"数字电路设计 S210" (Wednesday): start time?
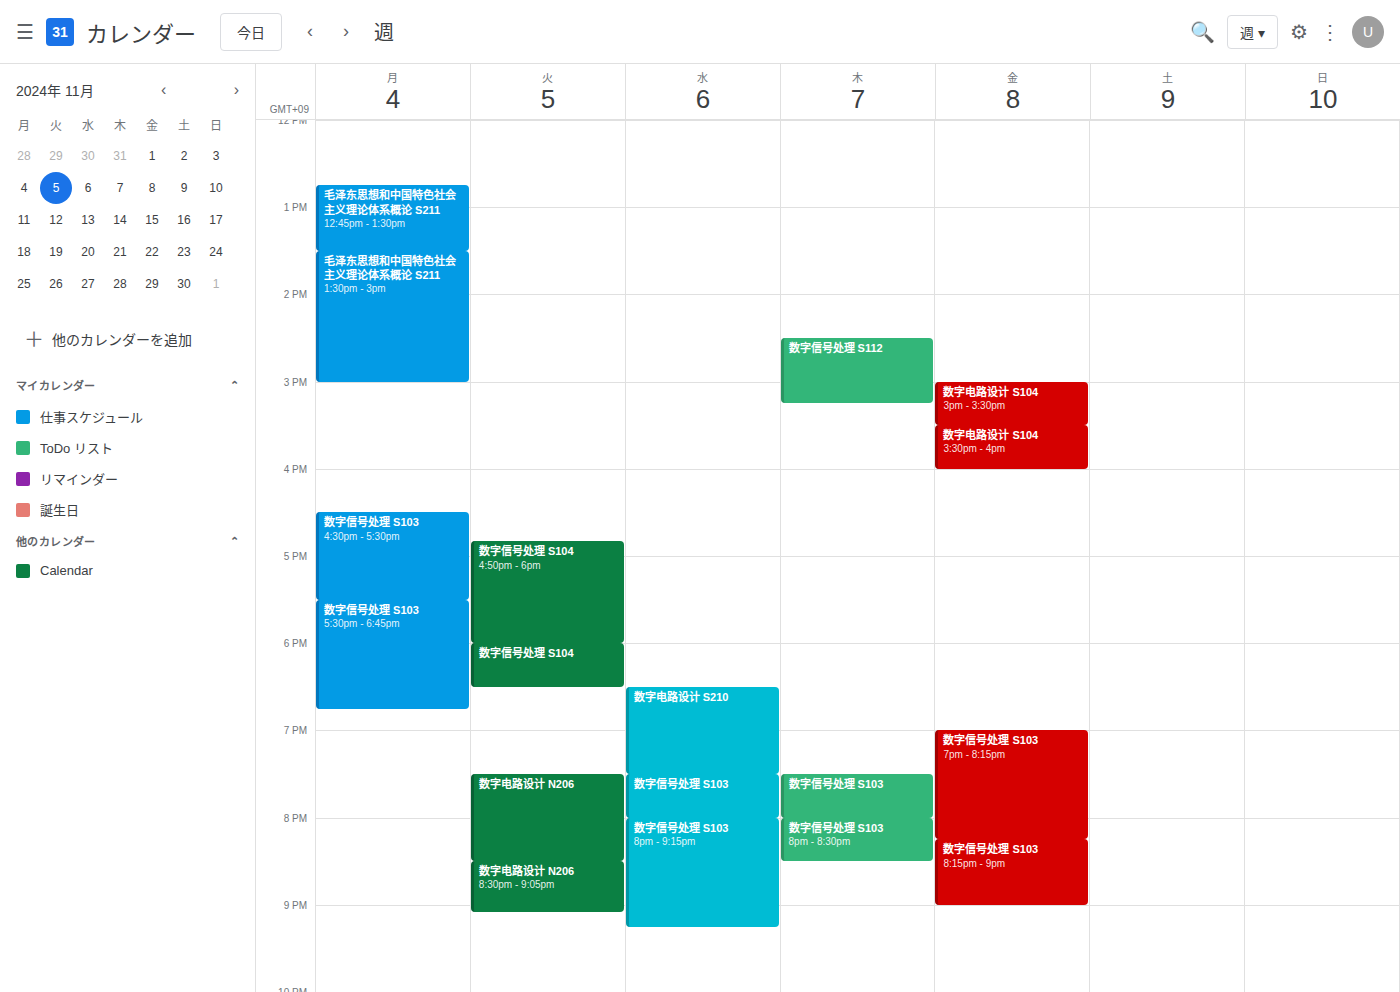
18:30